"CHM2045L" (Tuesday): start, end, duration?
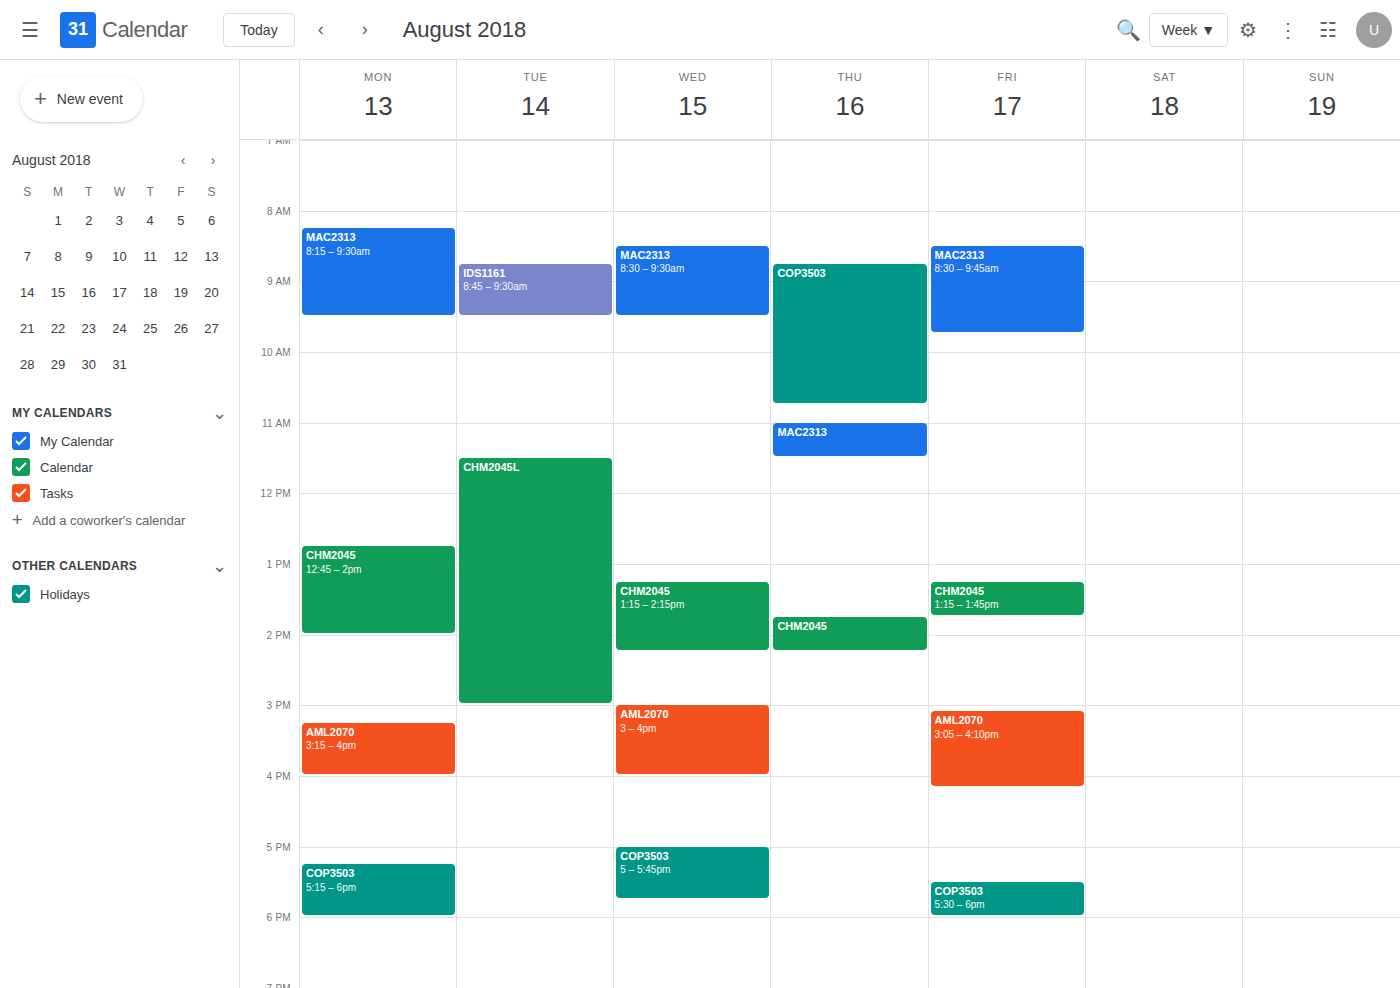
11:30 to 15:00, 3 hours 30 minutes